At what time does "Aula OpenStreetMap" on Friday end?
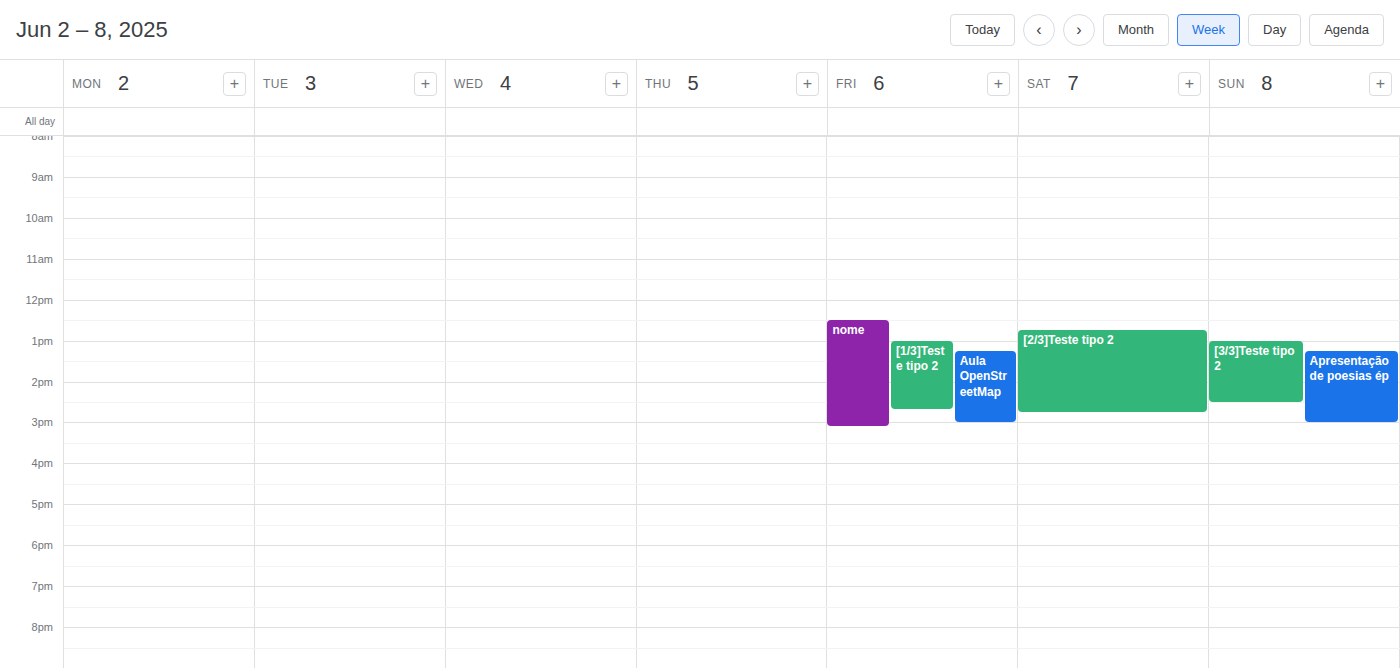
3:00 PM